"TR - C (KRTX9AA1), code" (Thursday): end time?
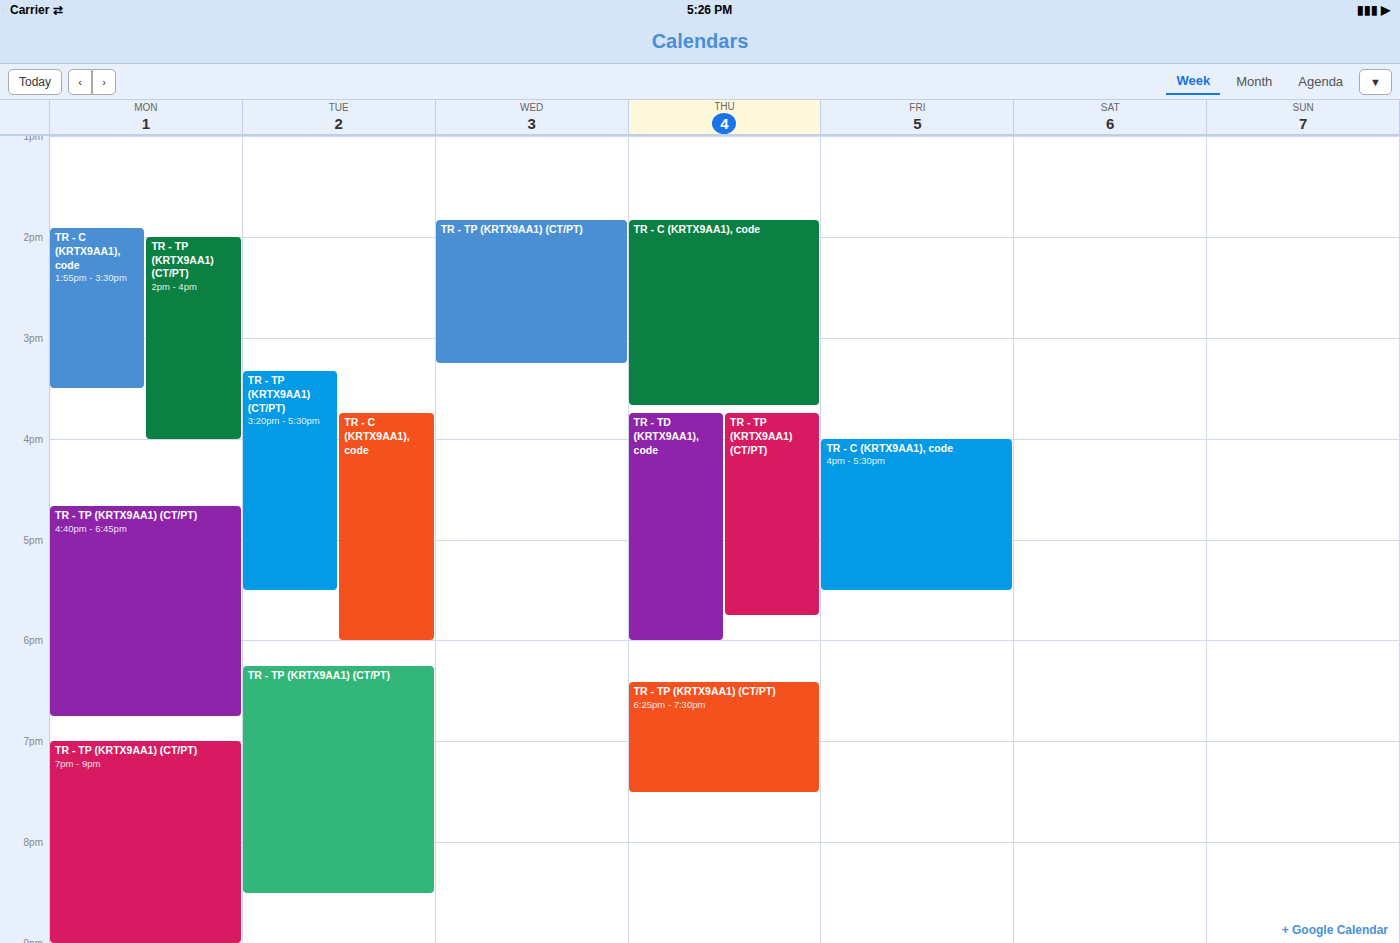
3:40 PM